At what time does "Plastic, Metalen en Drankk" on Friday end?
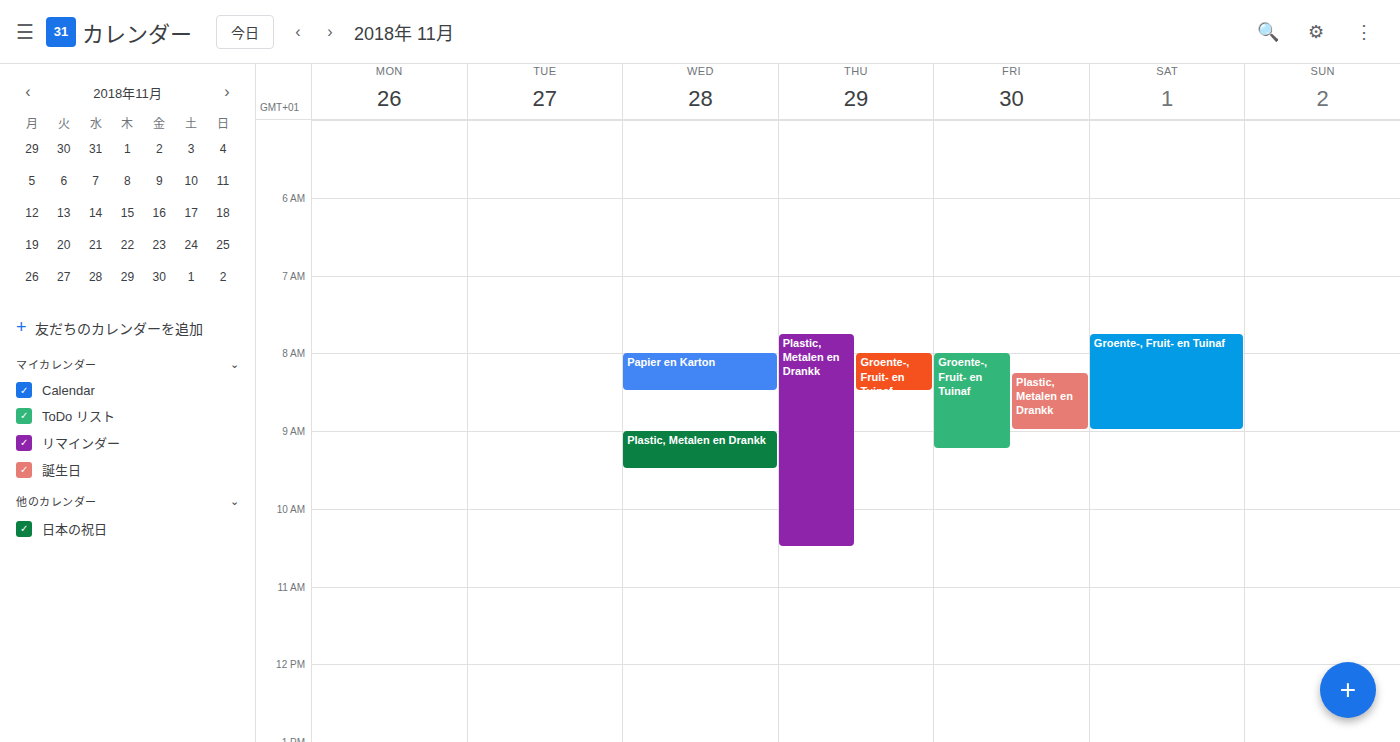
9:00 AM